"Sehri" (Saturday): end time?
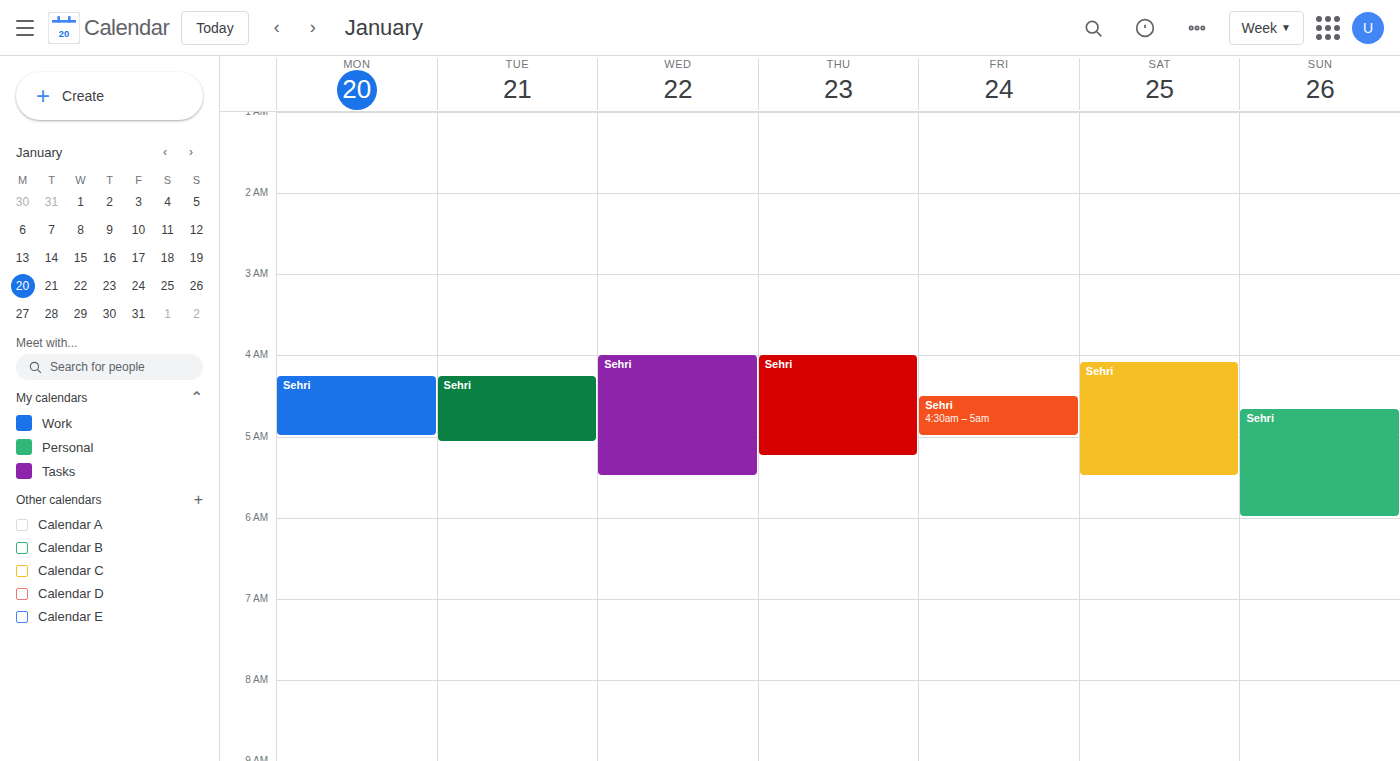
5:30 AM